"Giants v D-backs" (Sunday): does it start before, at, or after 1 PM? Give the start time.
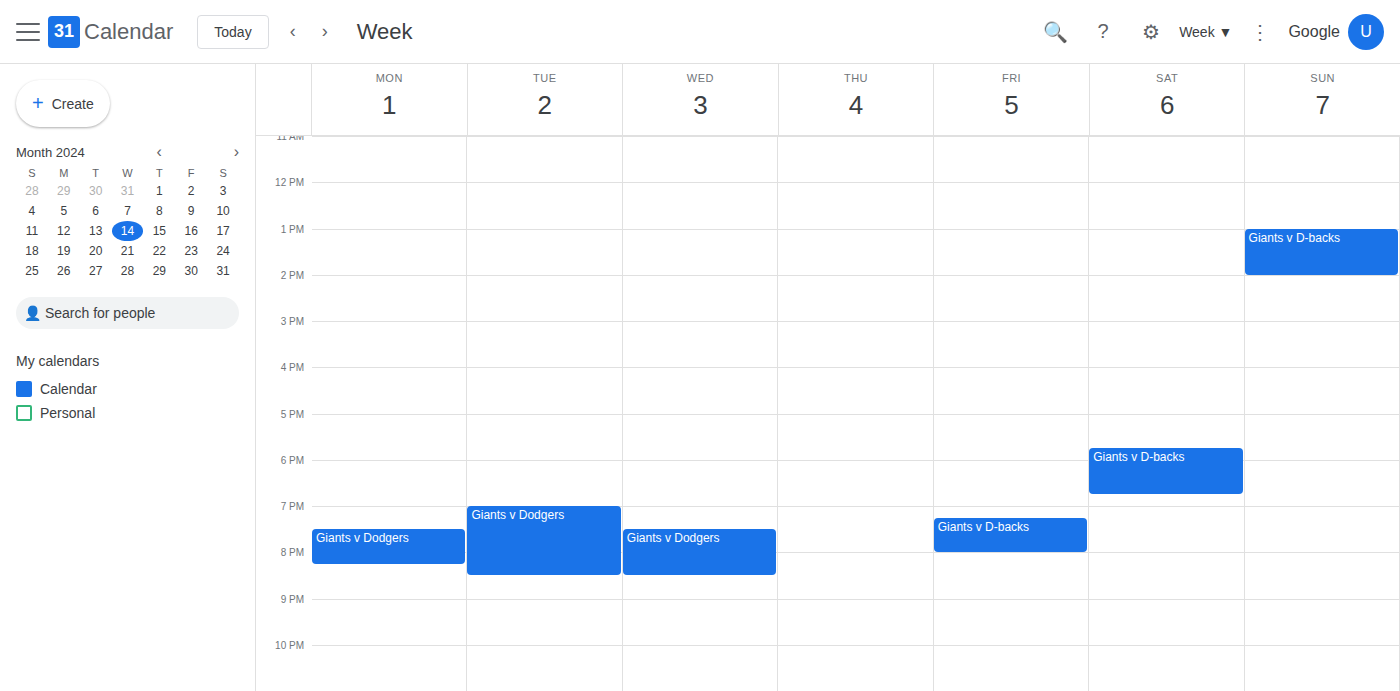
1:00 PM -- exactly at 1 PM, on the 1 PM line.